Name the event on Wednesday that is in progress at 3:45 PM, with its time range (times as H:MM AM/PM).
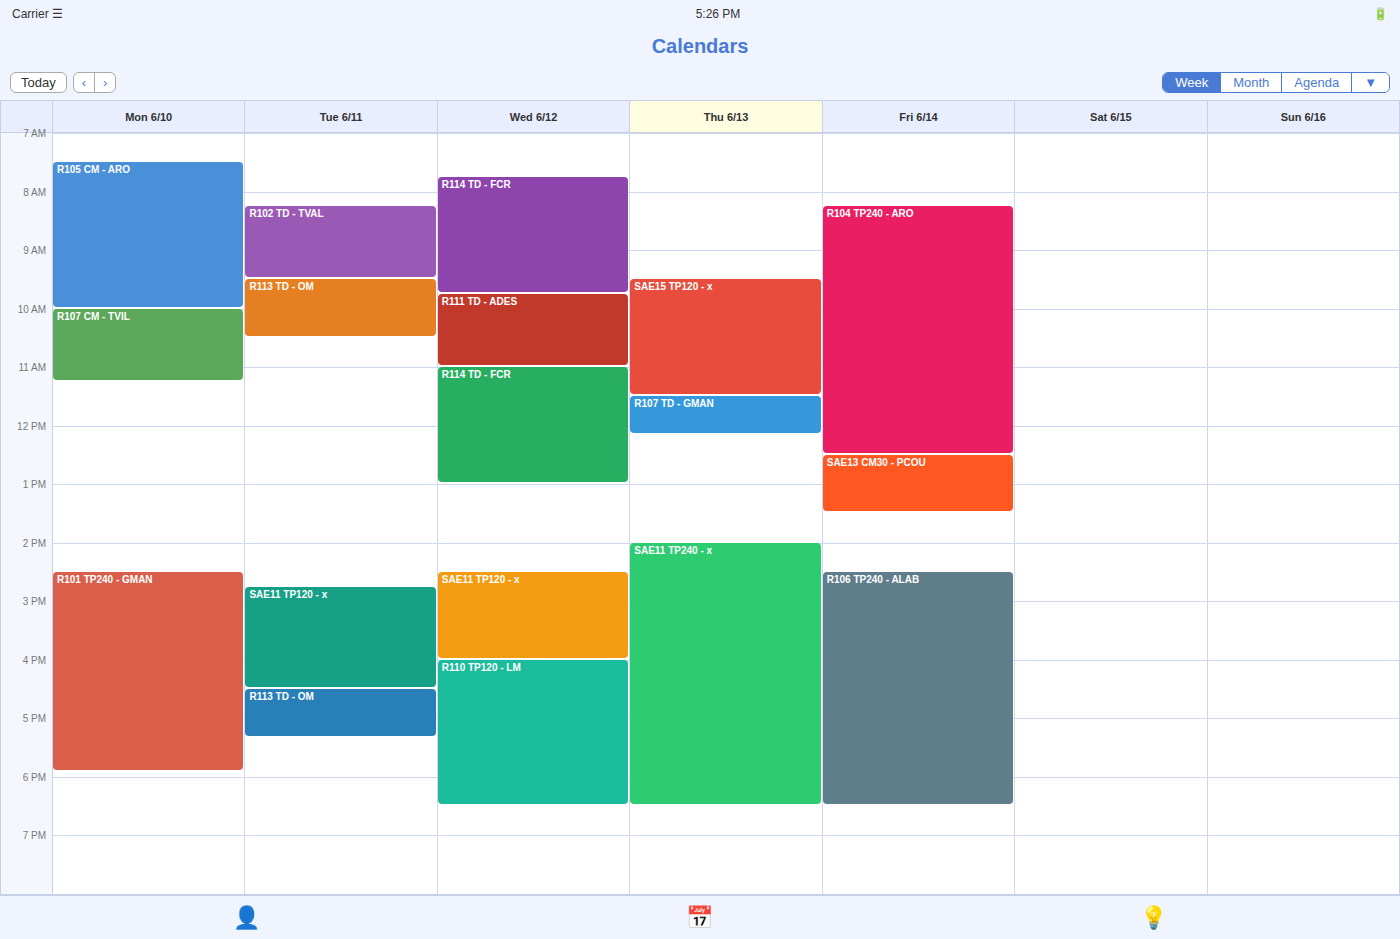
"SAE11 TP120 - x", 2:30 PM to 4:00 PM